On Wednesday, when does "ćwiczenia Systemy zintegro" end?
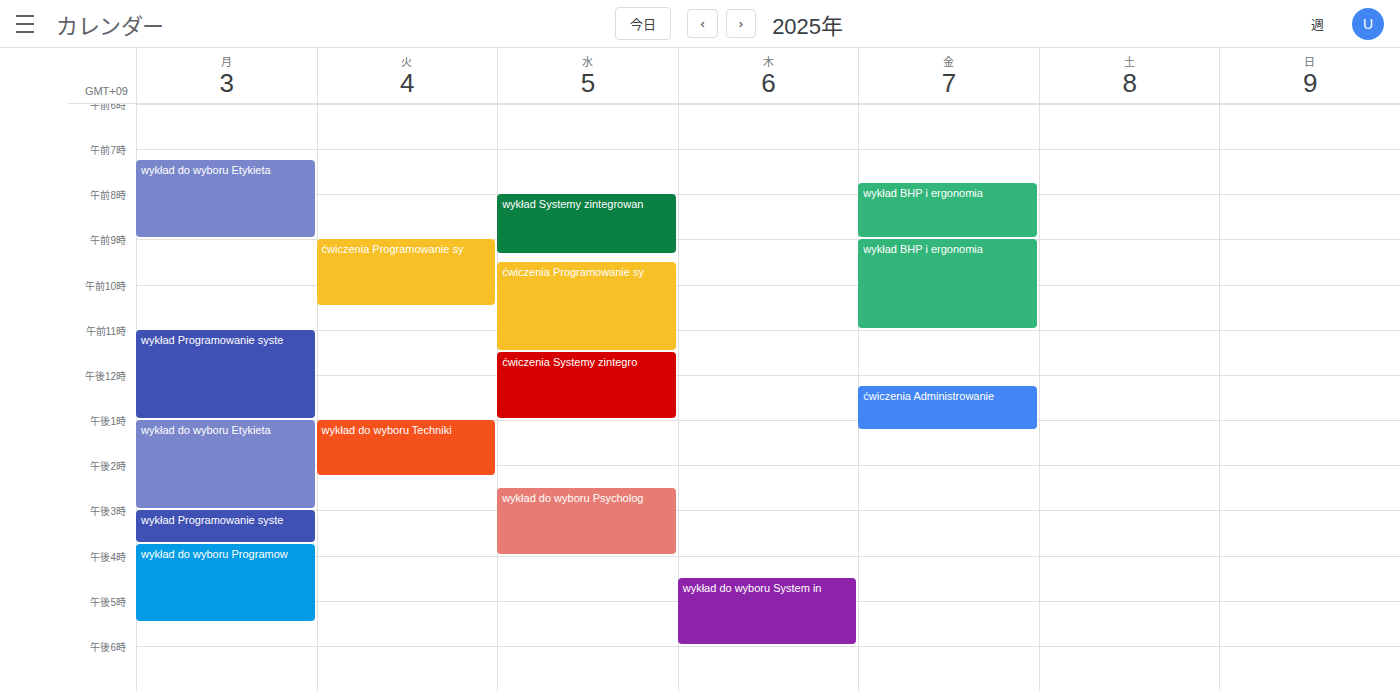
1:00 PM